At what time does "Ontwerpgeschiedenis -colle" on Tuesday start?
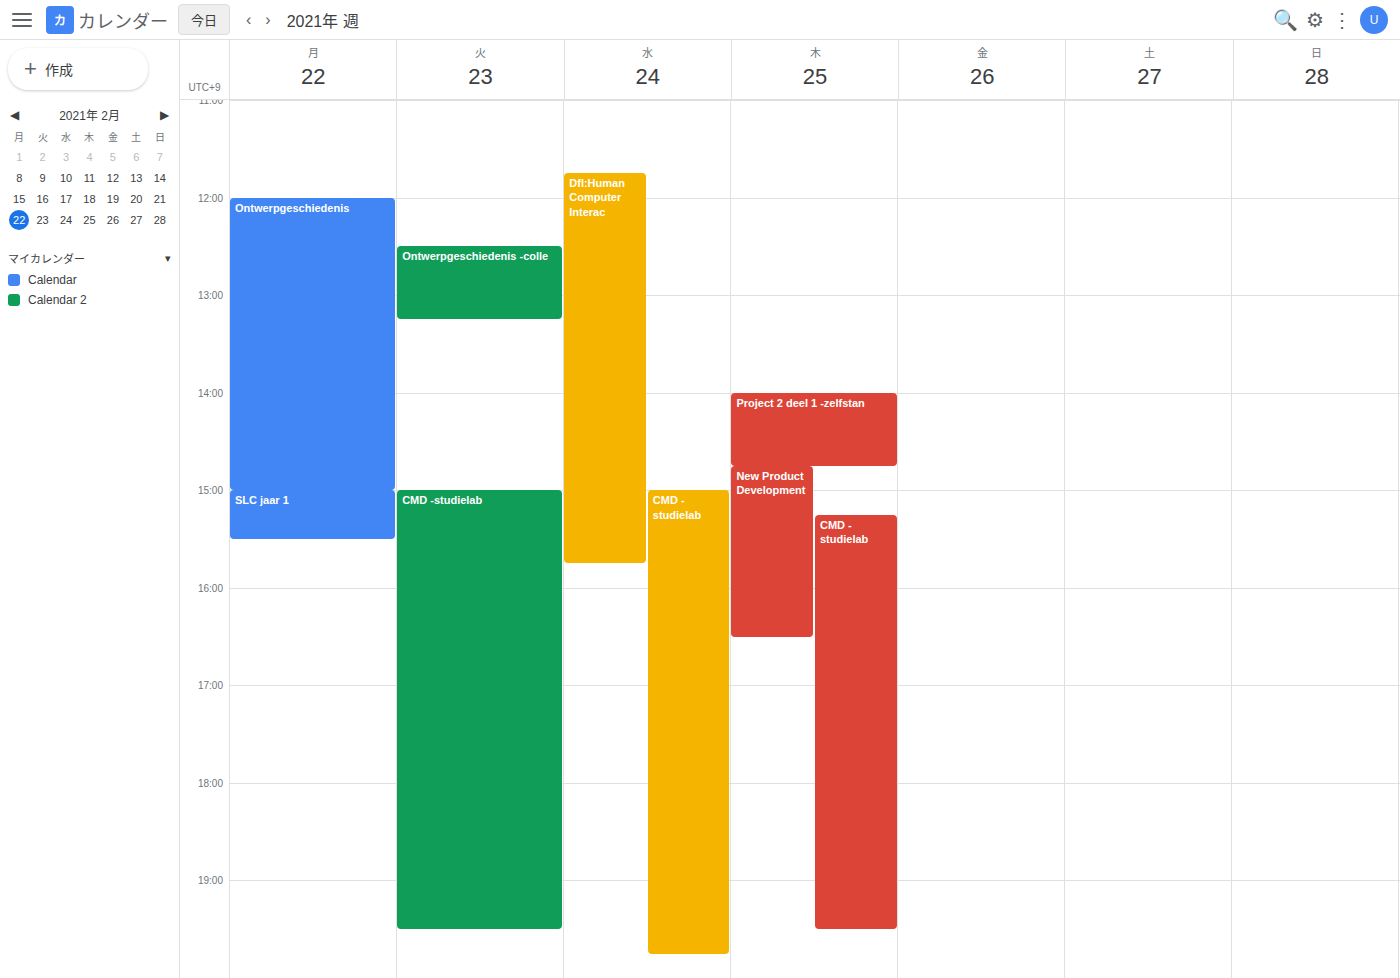
12:30 PM